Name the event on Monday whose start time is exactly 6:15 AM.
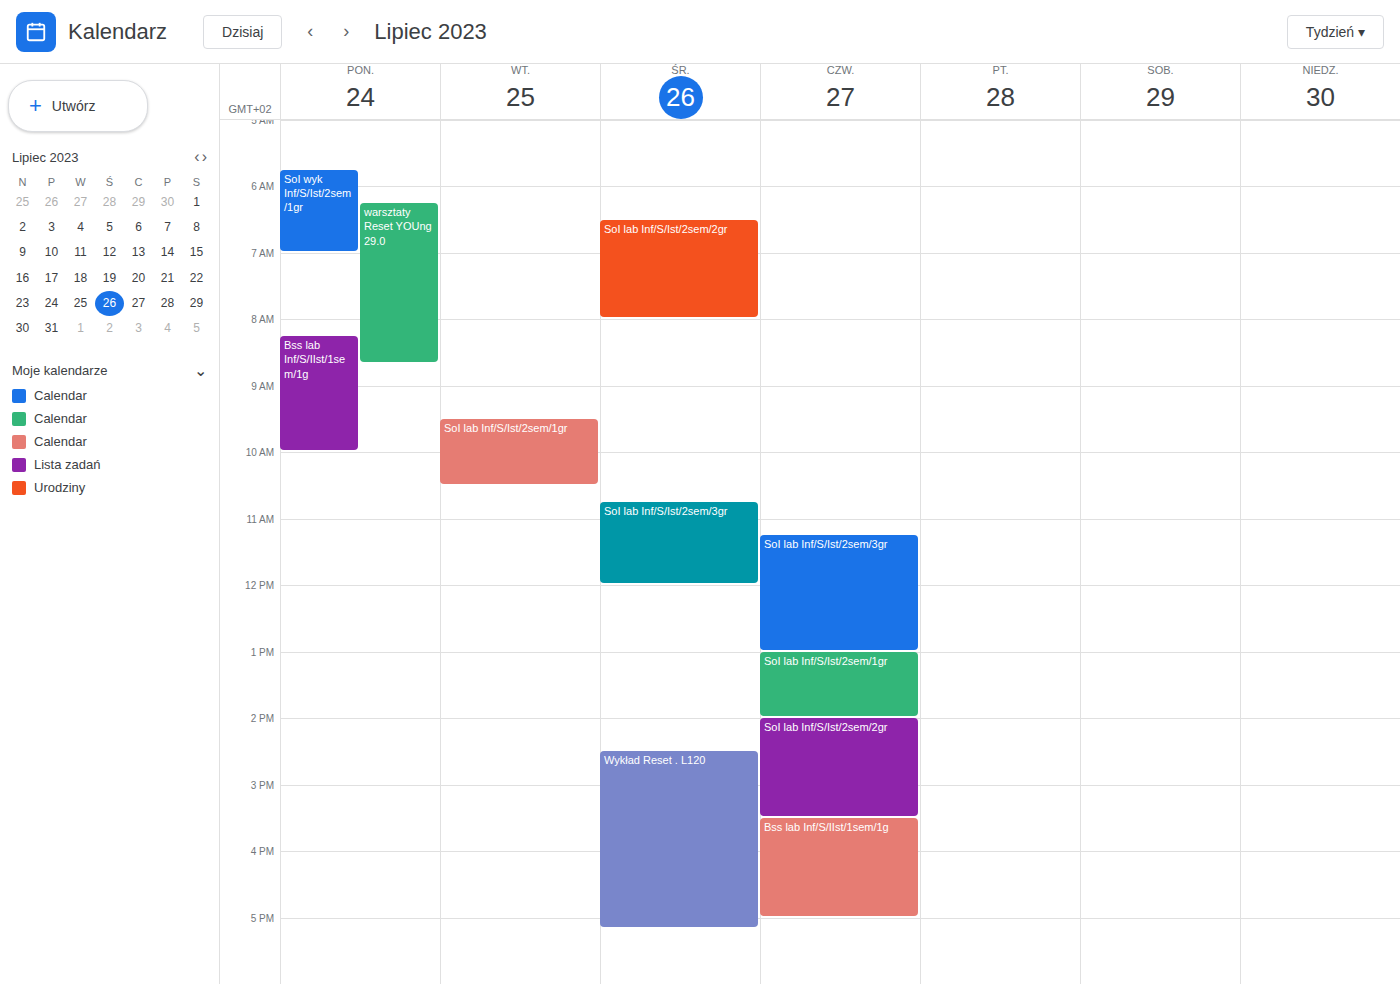
"warsztaty Reset YOUng 29.0"